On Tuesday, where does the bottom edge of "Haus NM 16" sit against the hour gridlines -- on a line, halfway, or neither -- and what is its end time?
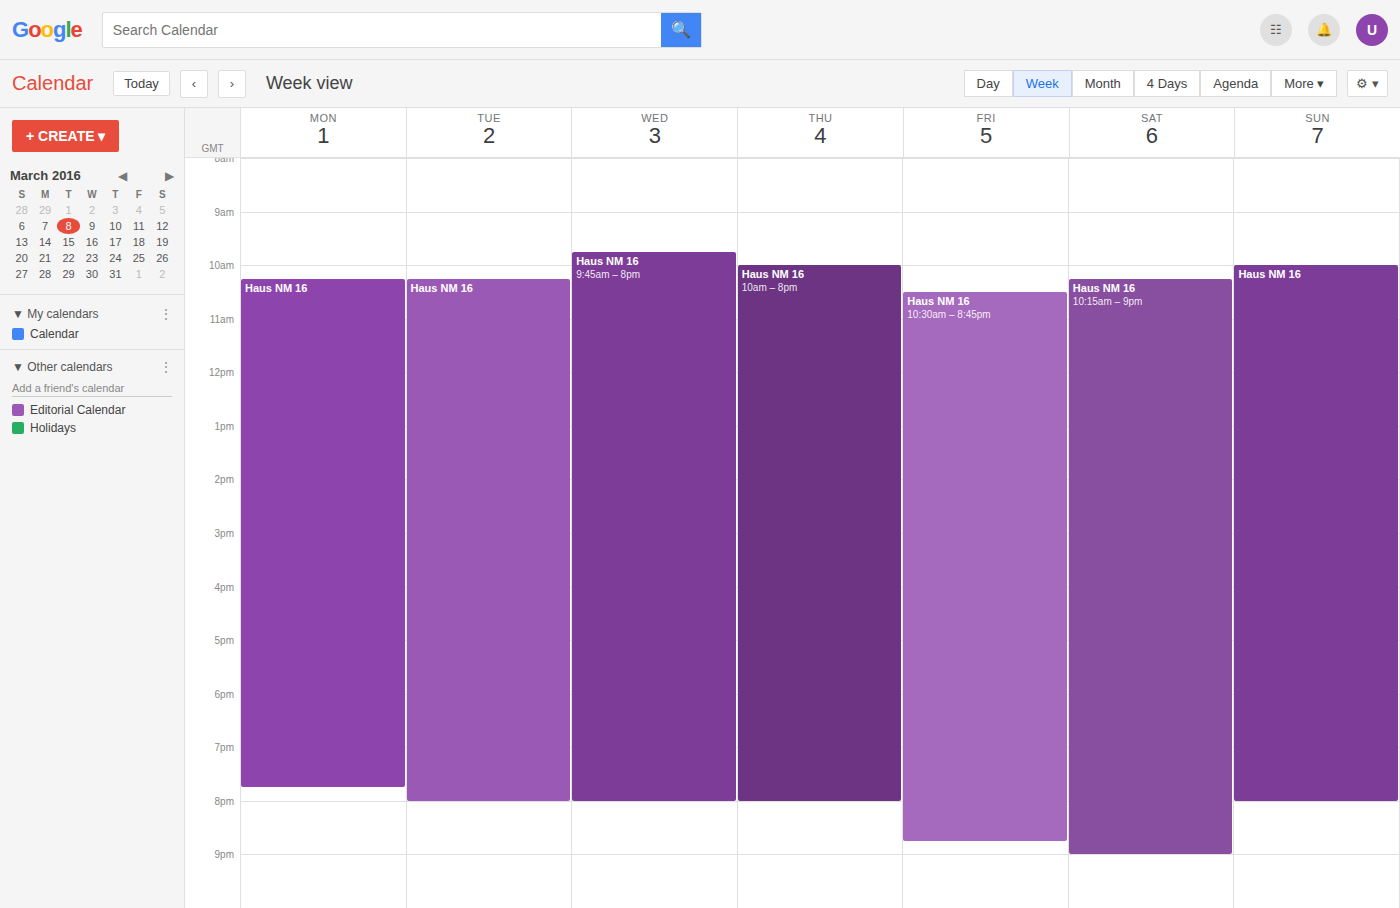
8:00 PM -- exactly on the 8 PM line.